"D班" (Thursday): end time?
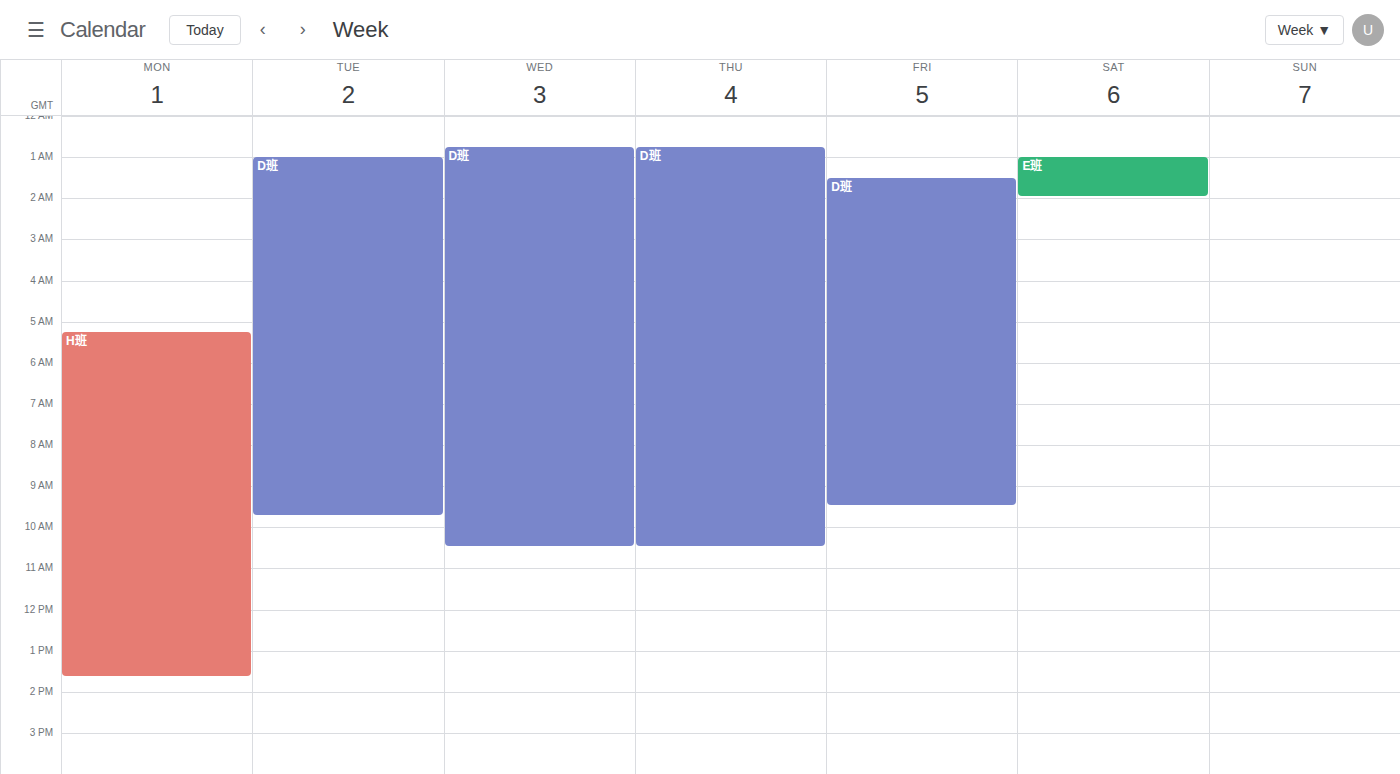
10:30 AM